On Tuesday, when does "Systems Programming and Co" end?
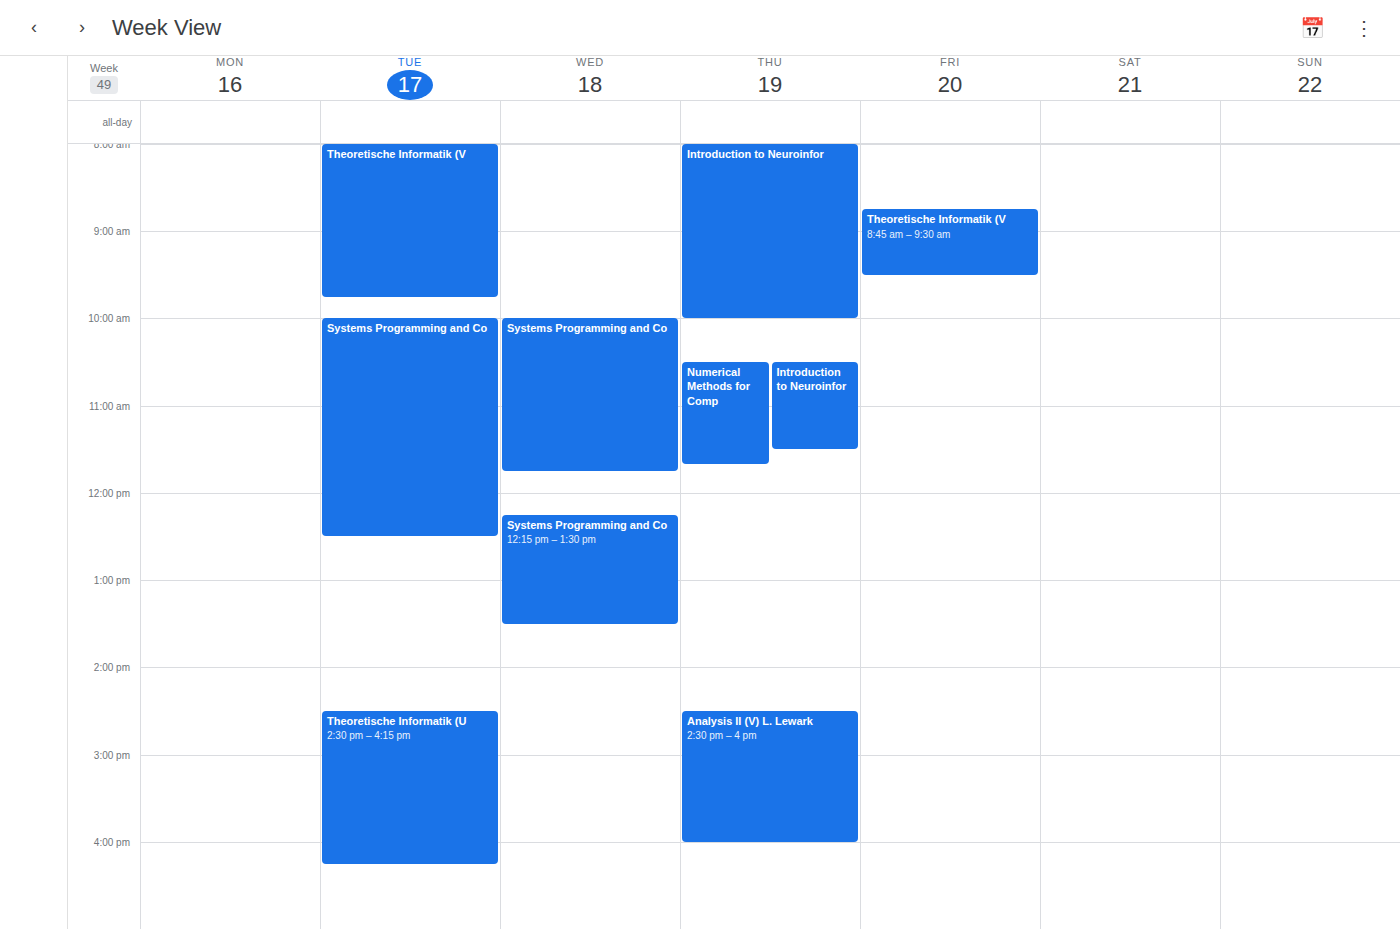
12:30 PM